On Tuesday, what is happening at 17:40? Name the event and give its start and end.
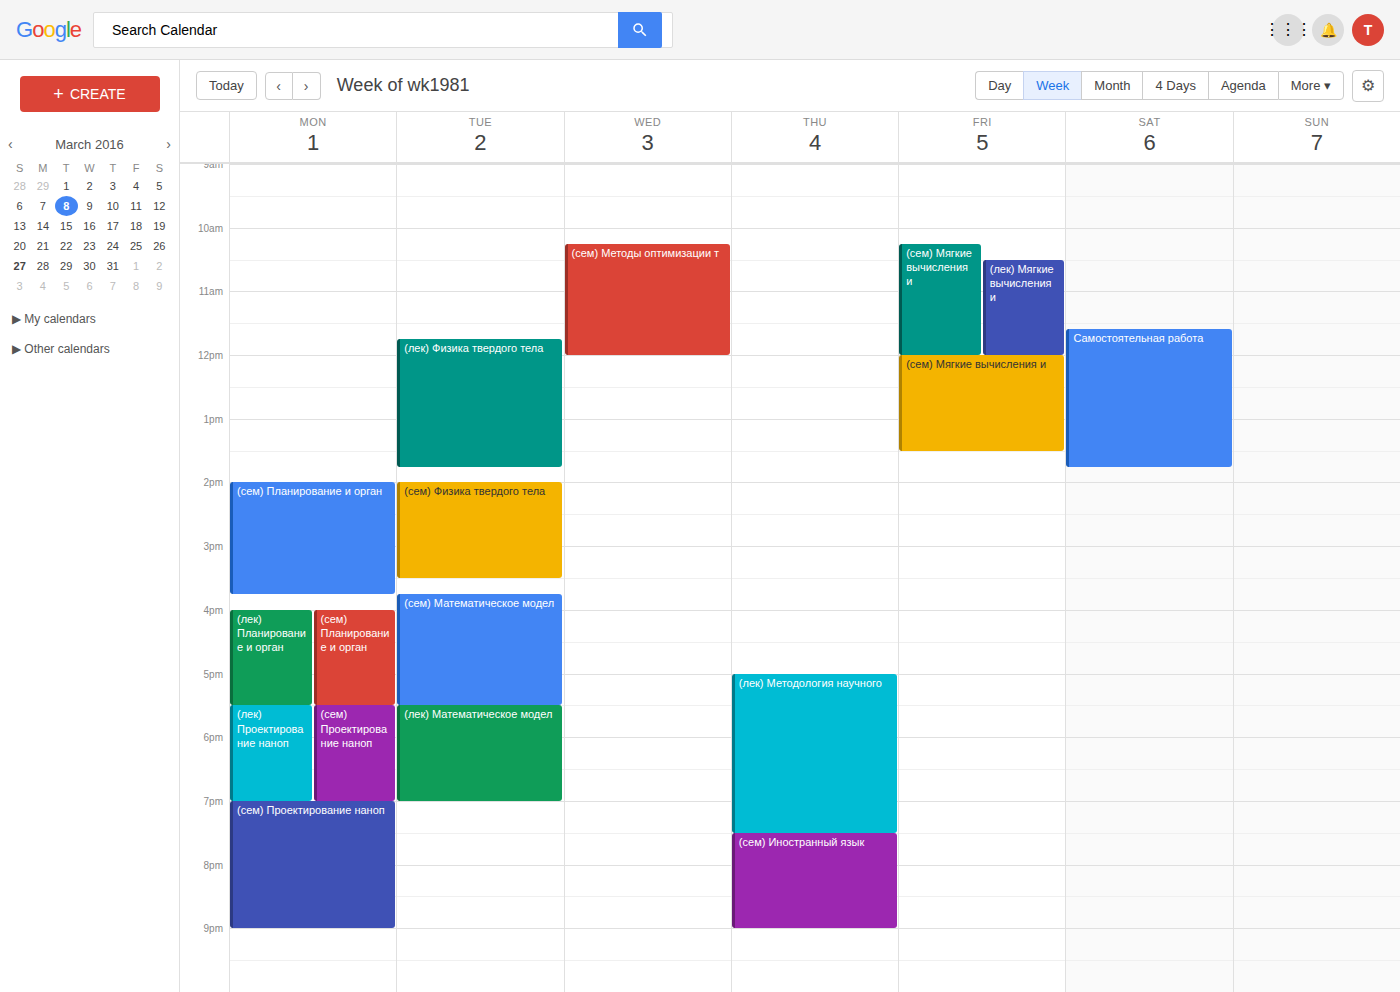
"(лек) Математическое модел", 17:30 to 19:00